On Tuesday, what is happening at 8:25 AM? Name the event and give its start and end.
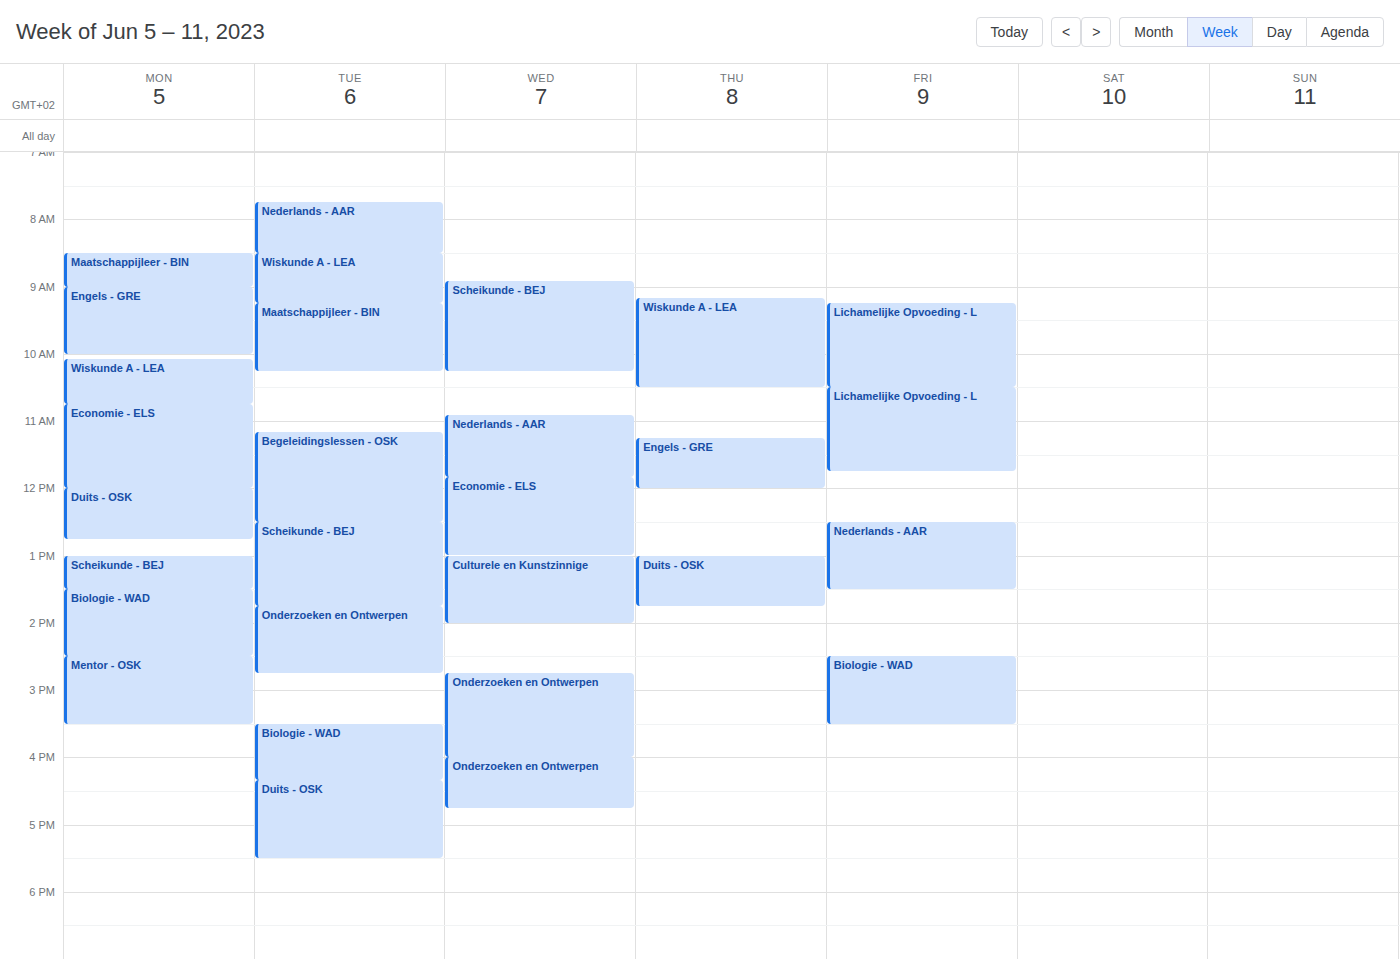
"Nederlands - AAR", 7:45 AM to 8:30 AM